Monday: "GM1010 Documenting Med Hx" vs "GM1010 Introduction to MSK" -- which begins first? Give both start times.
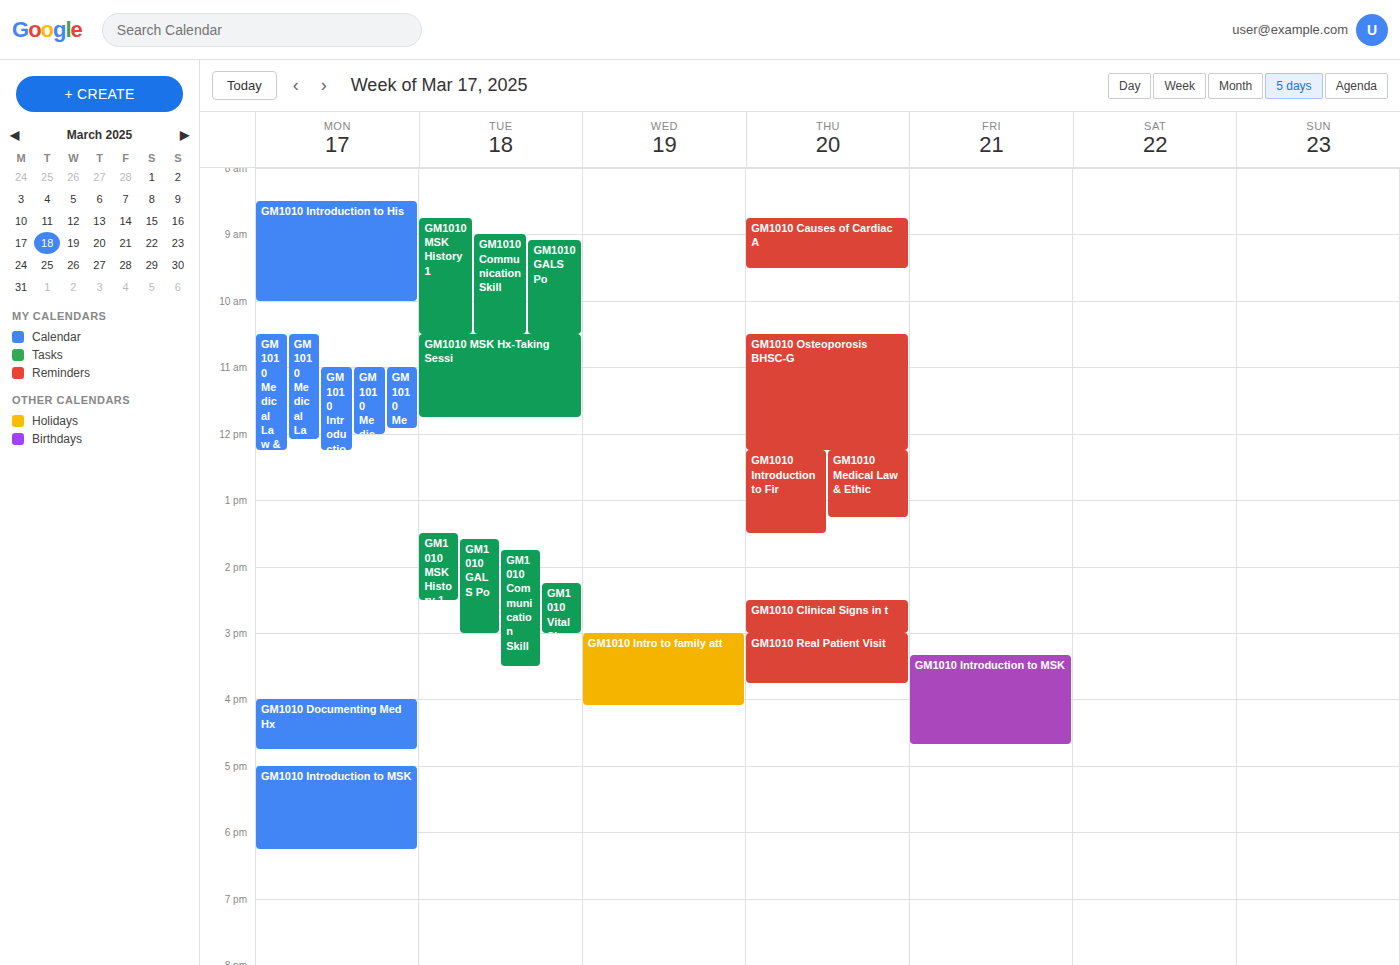
"GM1010 Documenting Med Hx" 4:00 PM; "GM1010 Introduction to MSK" 5:00 PM.